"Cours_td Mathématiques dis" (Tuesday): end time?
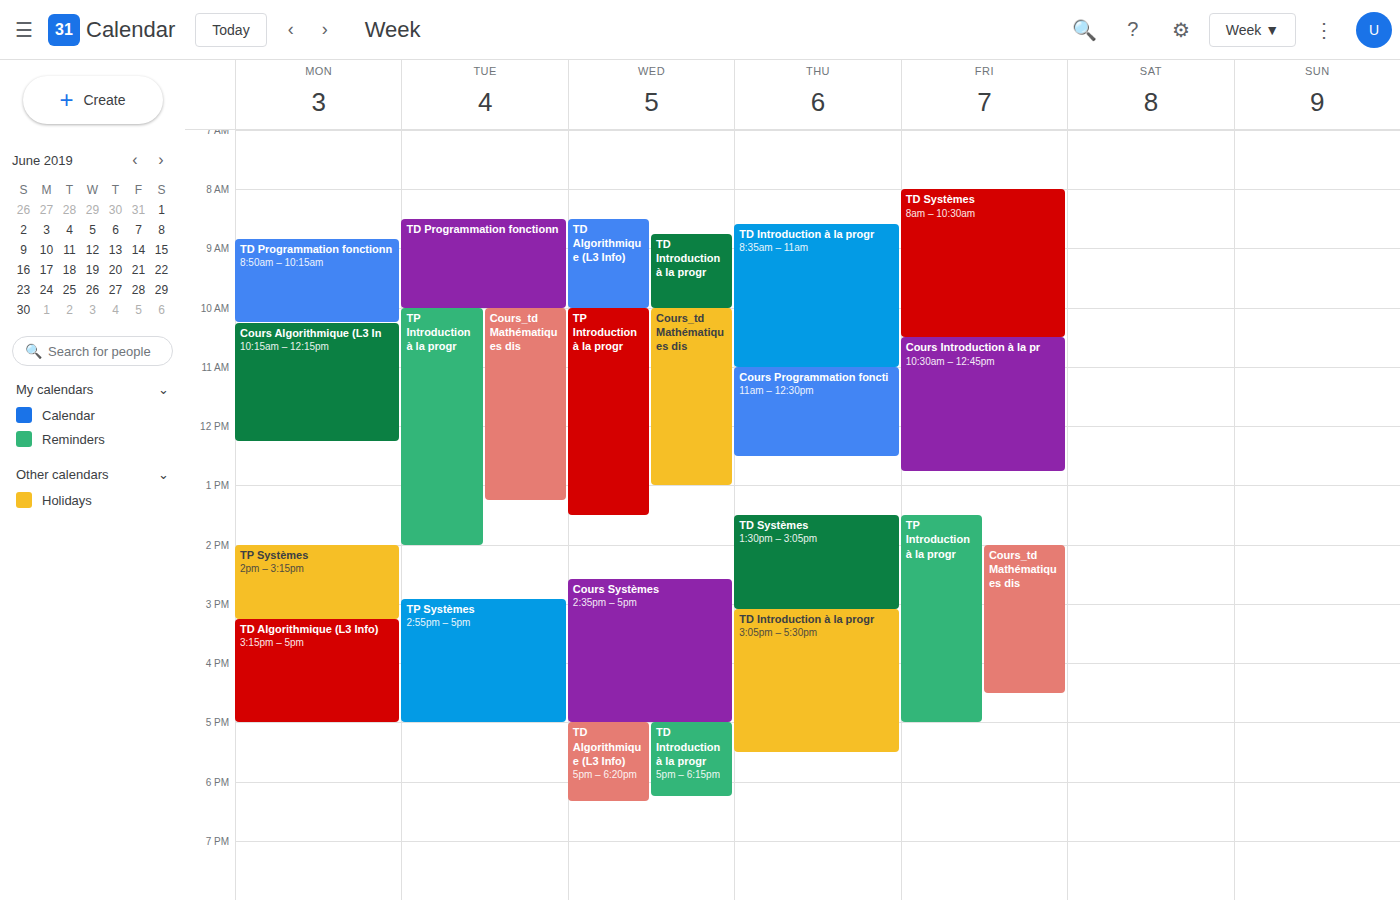
1:15 PM